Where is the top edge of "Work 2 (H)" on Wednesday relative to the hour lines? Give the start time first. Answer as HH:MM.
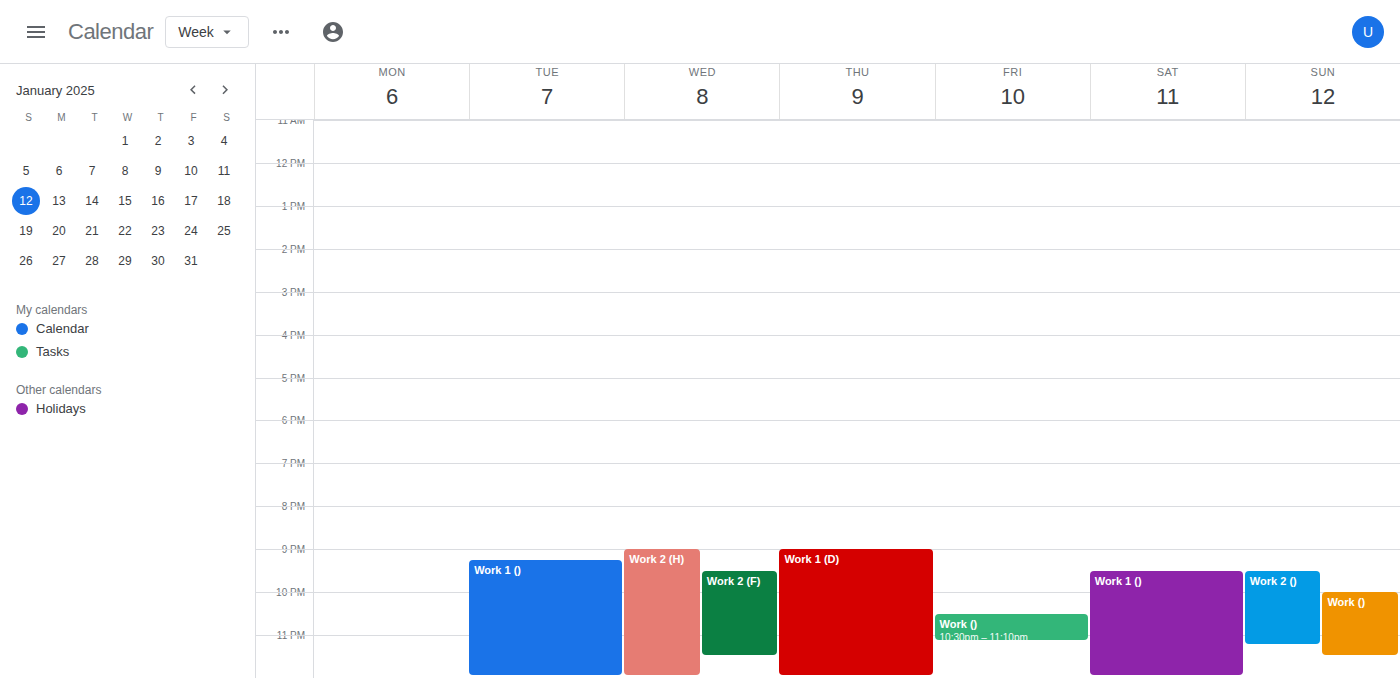
21:00 -- exactly on the 21:00 line.